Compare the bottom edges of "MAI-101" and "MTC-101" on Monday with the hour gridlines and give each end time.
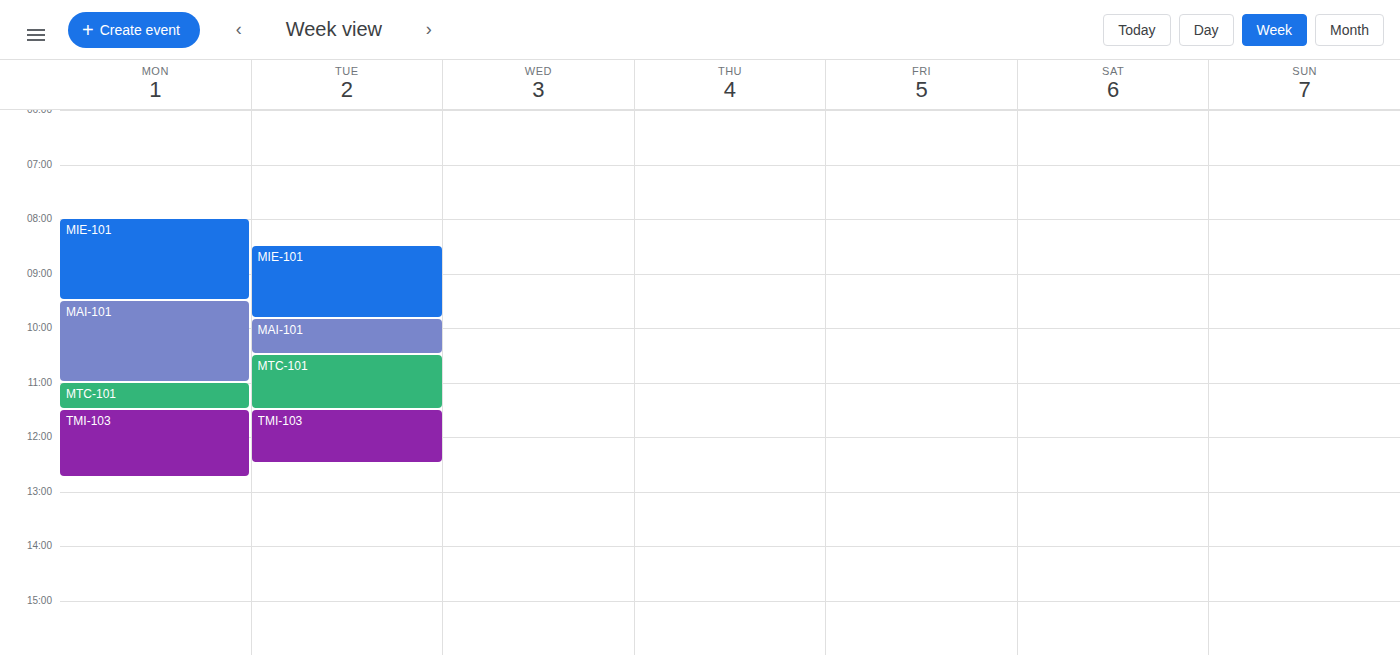
"MAI-101": 11:00 AM, exactly on the 11 AM line. "MTC-101": 11:30 AM, halfway between the 11 AM and 12 PM lines.